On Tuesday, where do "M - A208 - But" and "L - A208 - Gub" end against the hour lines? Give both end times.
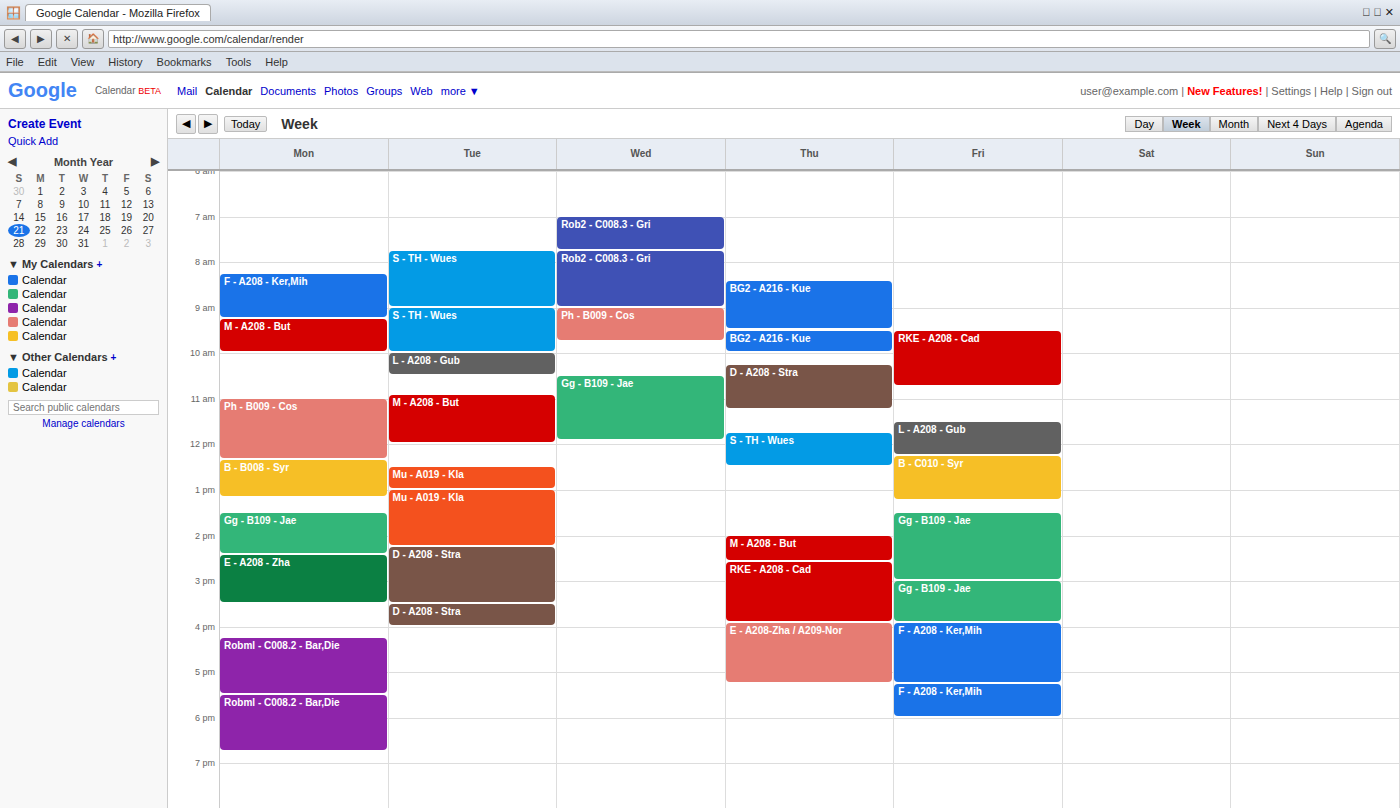
"M - A208 - But": 12:00 PM, exactly on the 12 PM line. "L - A208 - Gub": 10:30 AM, halfway between the 10 AM and 11 AM lines.